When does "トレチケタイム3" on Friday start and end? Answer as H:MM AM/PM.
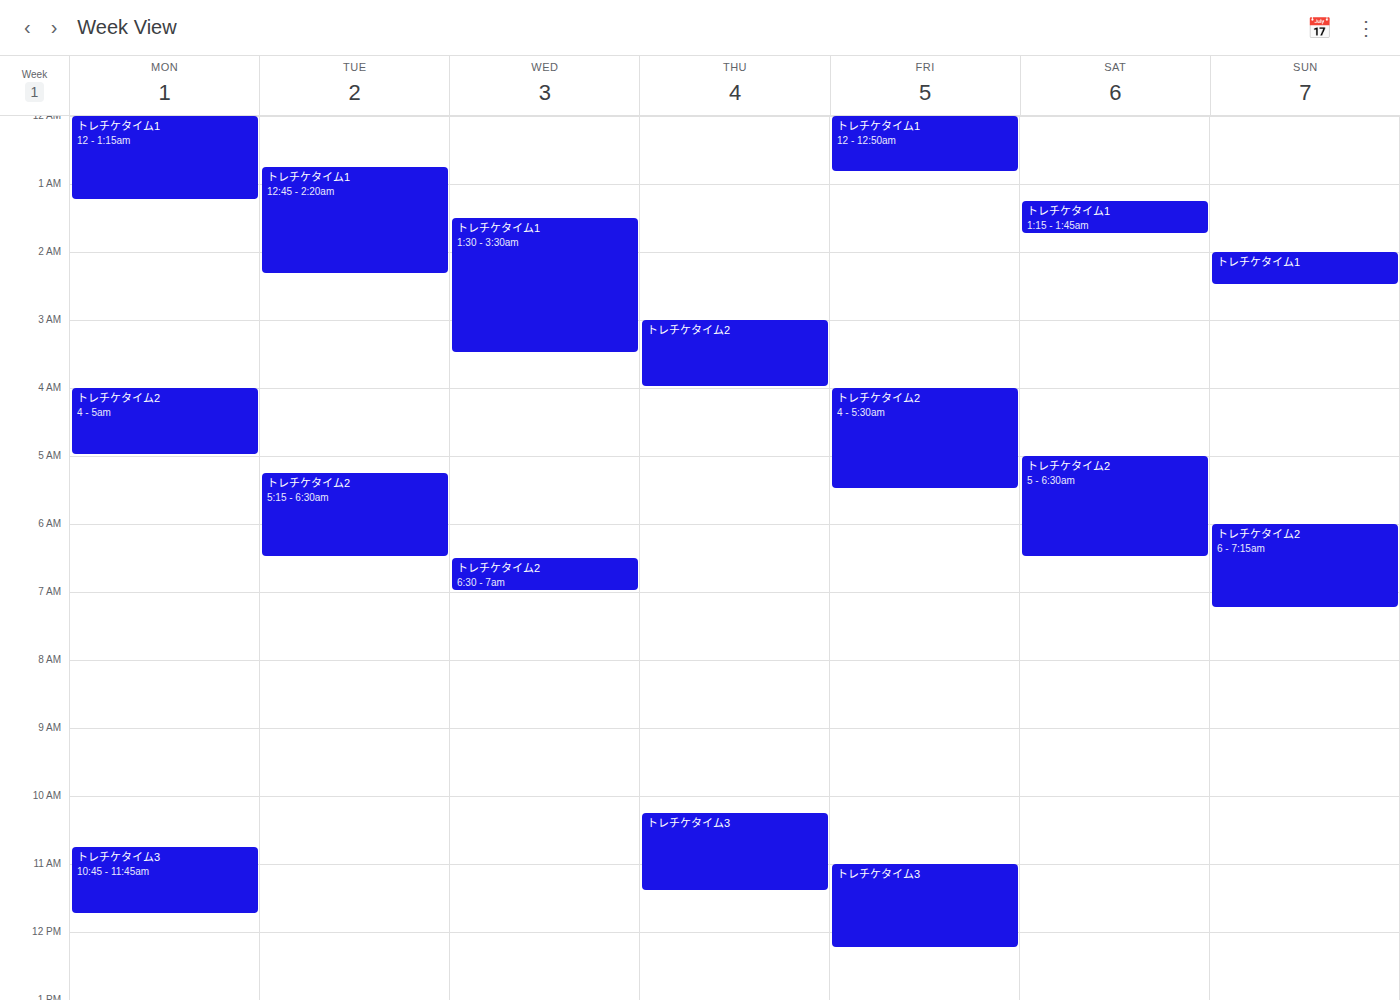
11:00 AM to 12:15 PM